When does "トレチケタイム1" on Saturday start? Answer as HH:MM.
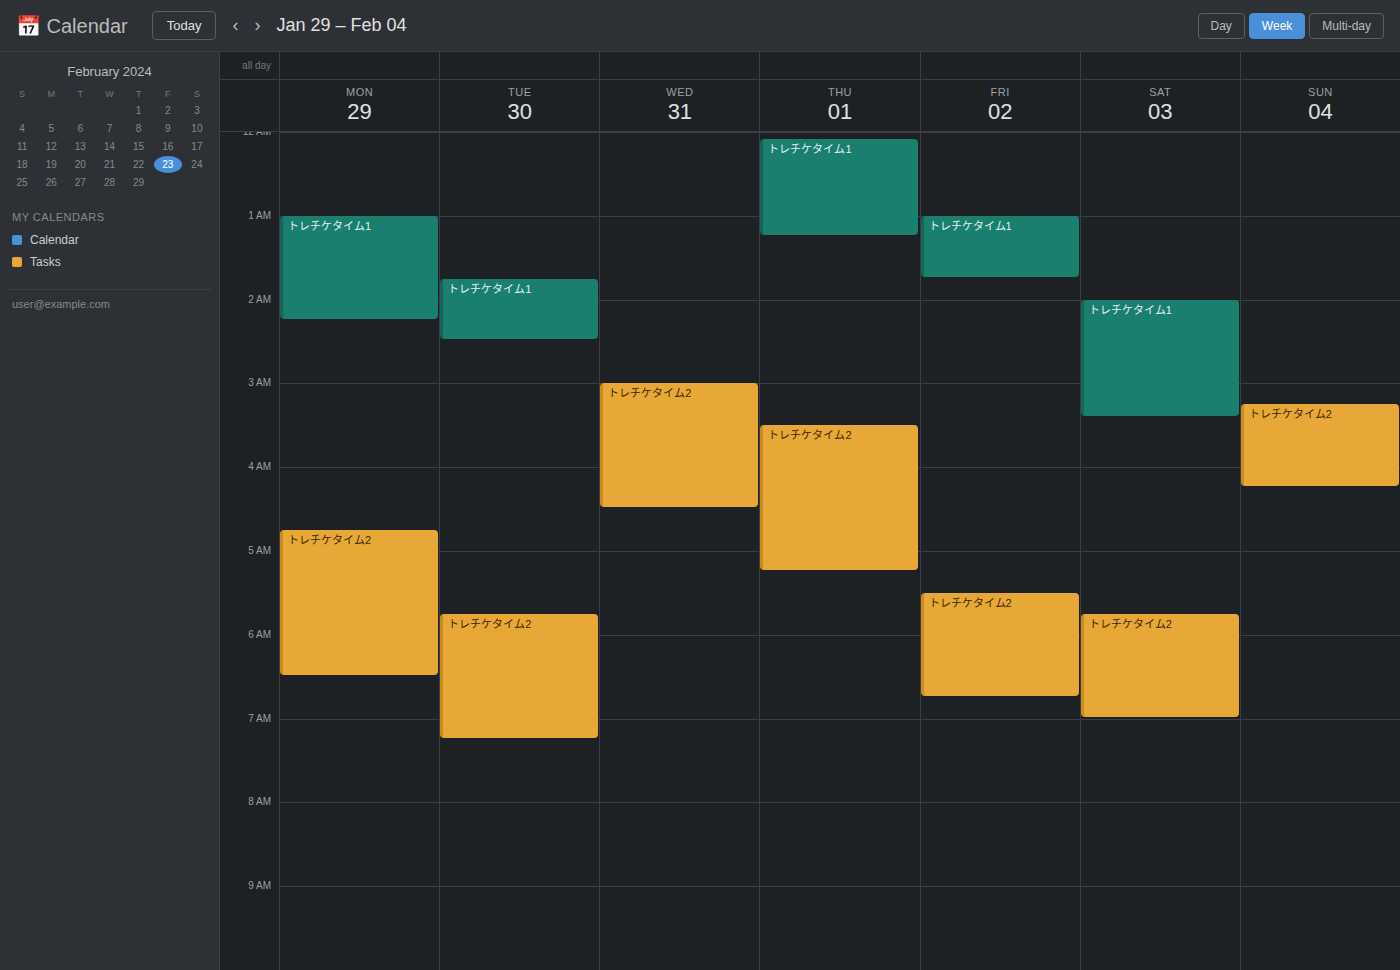
02:00